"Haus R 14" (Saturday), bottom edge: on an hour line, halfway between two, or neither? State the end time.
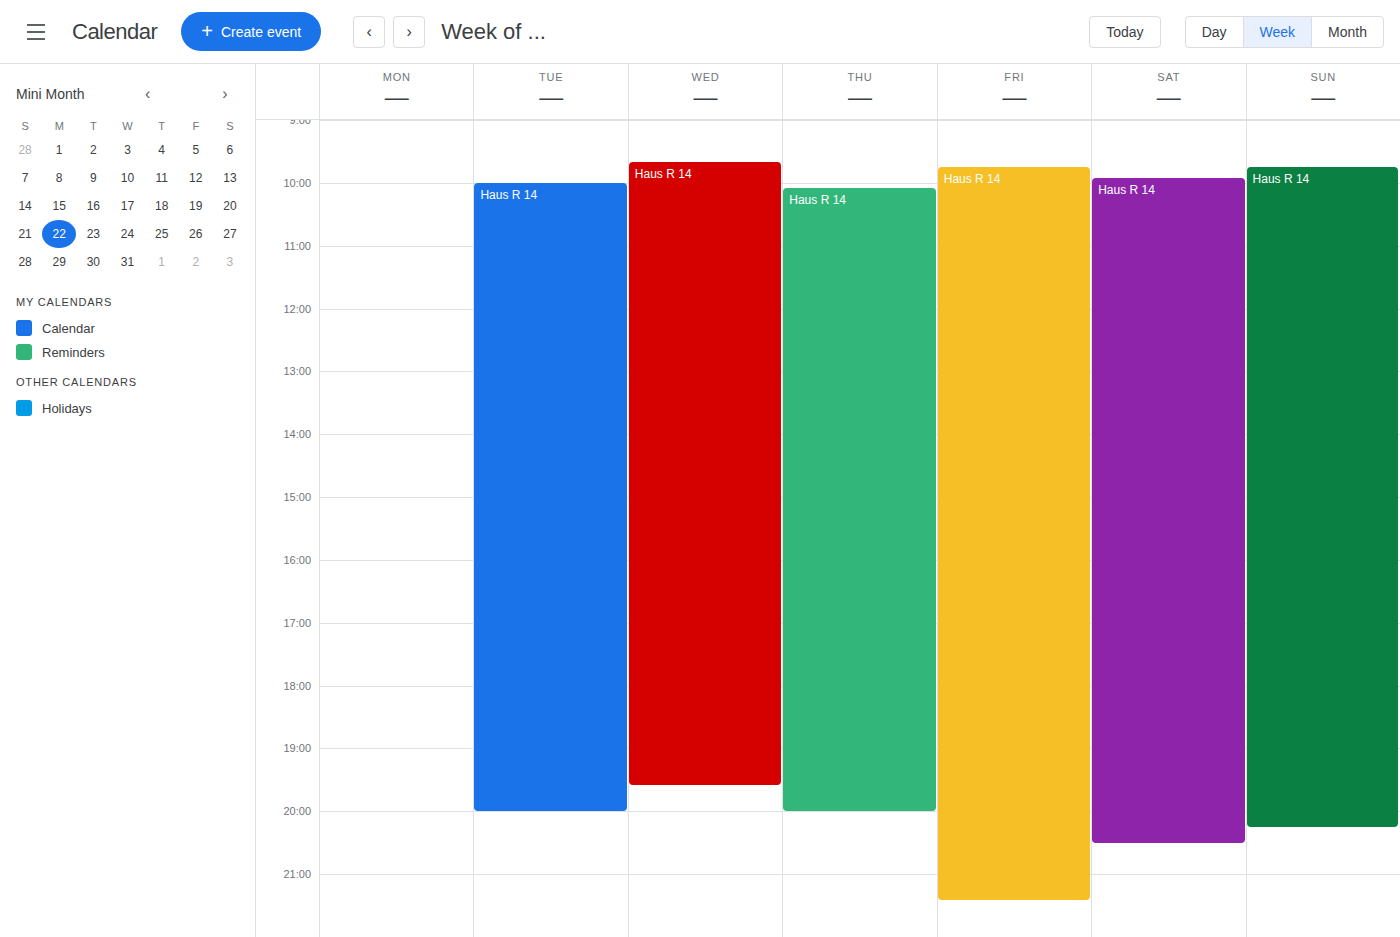
8:30 PM -- halfway between the 8 PM and 9 PM lines.